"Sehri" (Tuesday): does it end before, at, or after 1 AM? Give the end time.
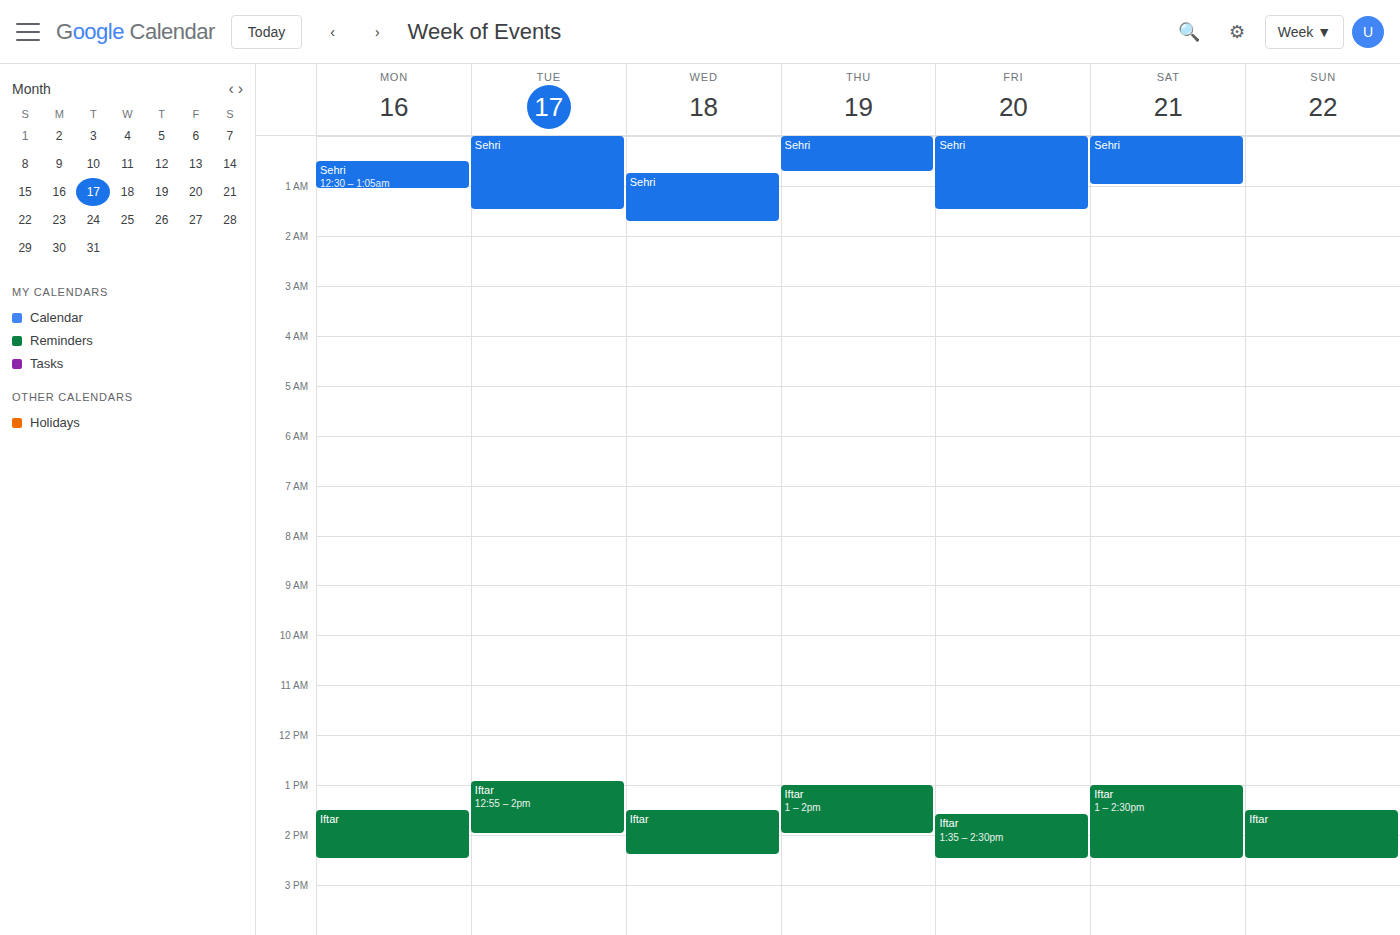
1:30 AM -- after 1 AM, 30 minutes below the 1 AM line.